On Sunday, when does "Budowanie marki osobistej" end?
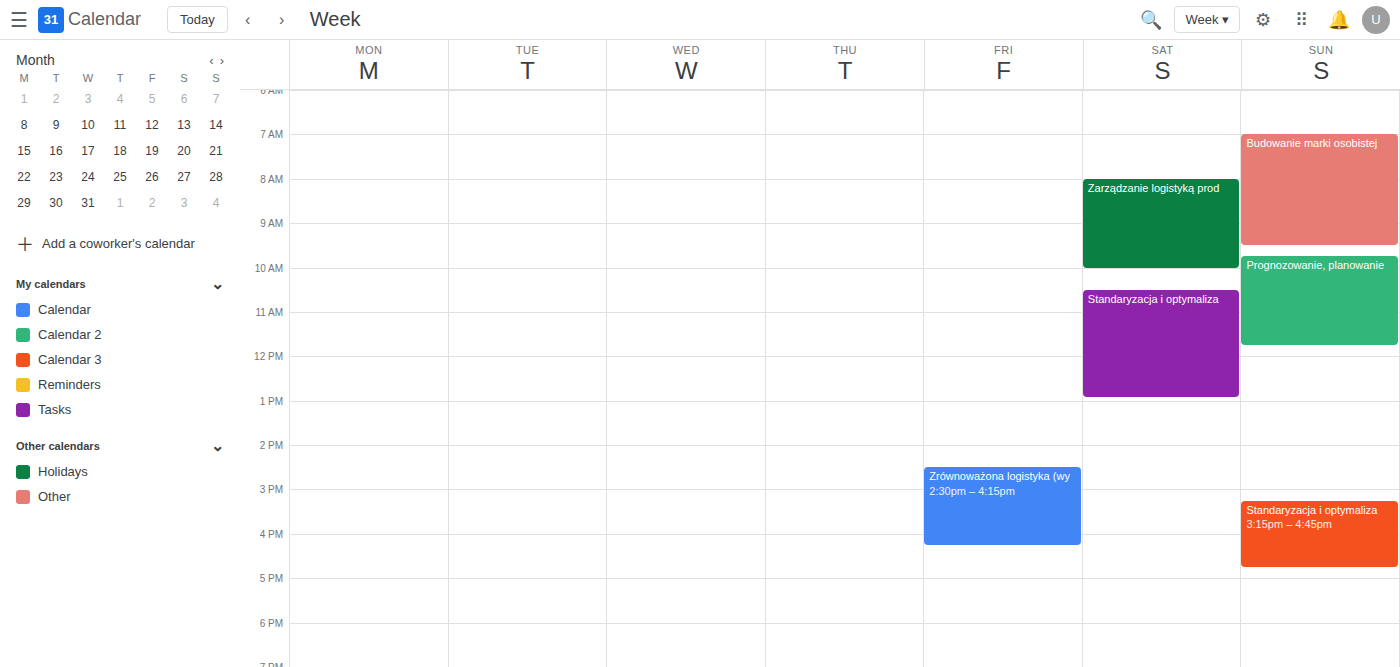
9:30 AM